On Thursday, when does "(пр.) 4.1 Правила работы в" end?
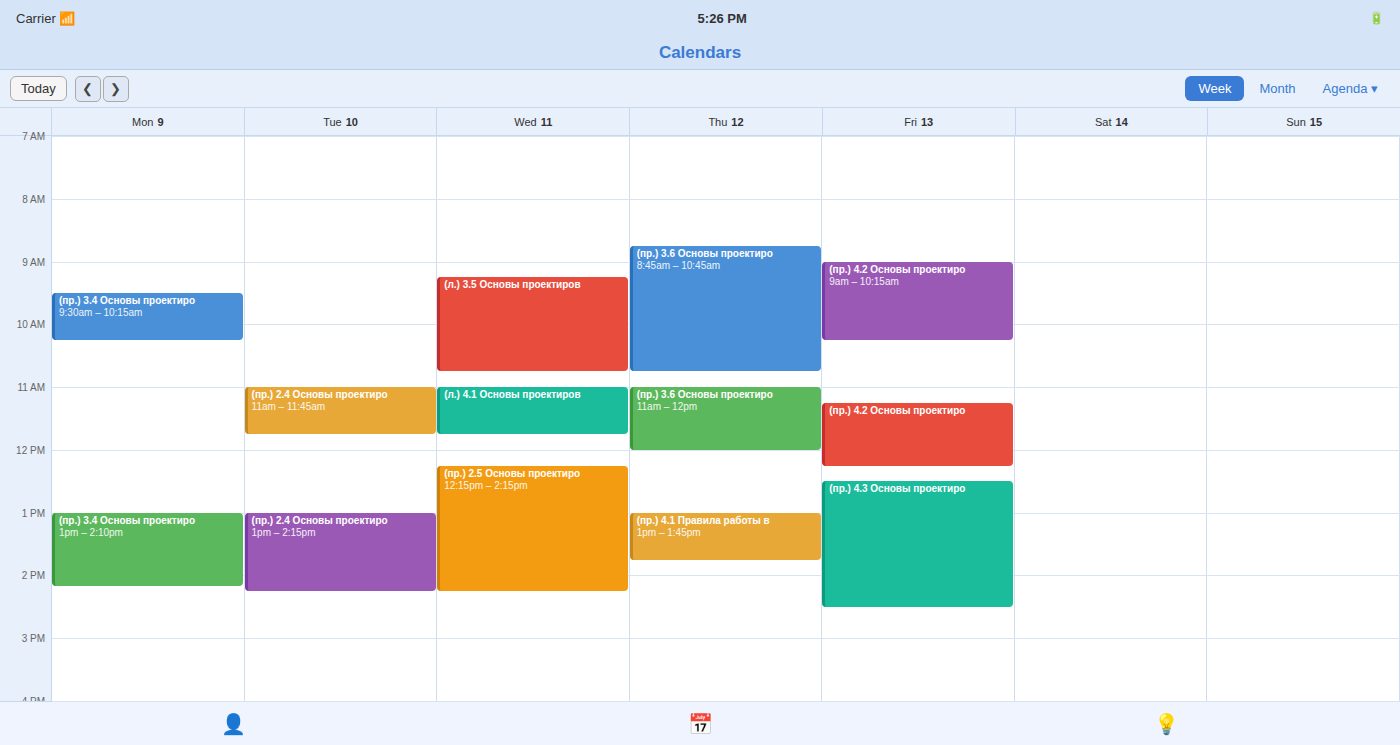
13:45